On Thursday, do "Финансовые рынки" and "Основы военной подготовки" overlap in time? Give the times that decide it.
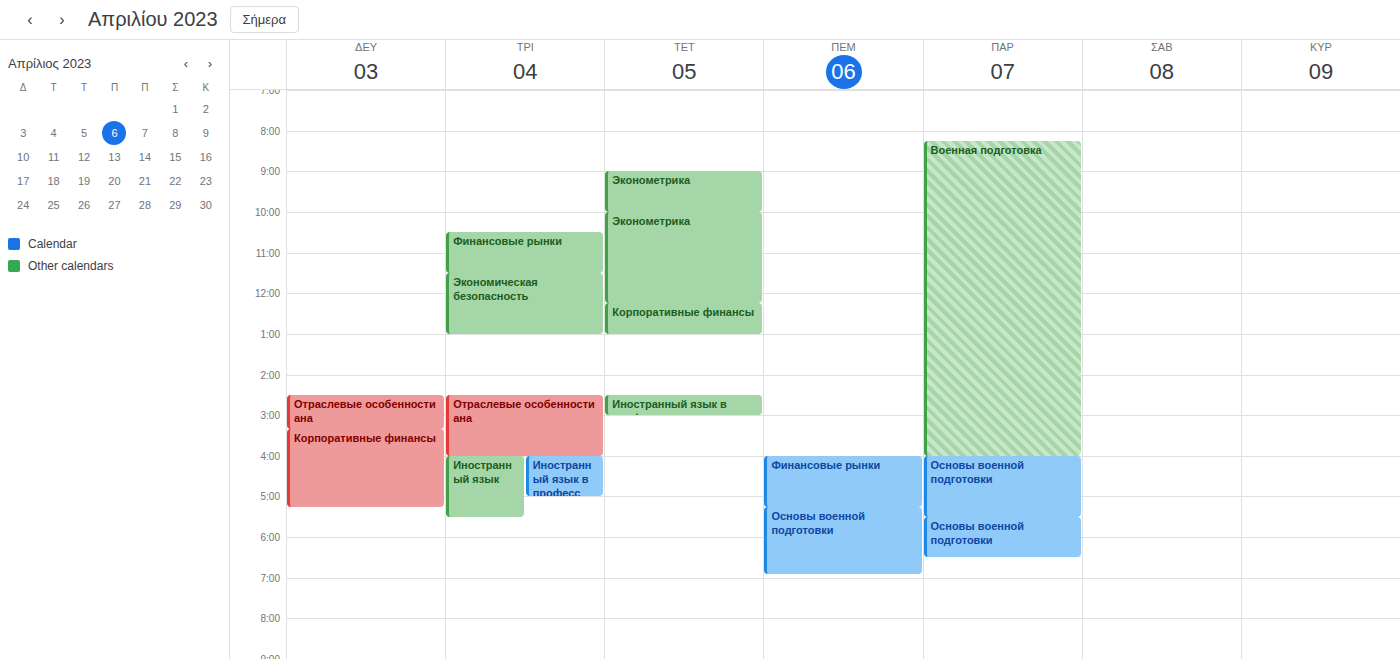
"Финансовые рынки" ends at 5:15 PM, exactly when "Основы военной подготовки" starts -- they touch but do not overlap.